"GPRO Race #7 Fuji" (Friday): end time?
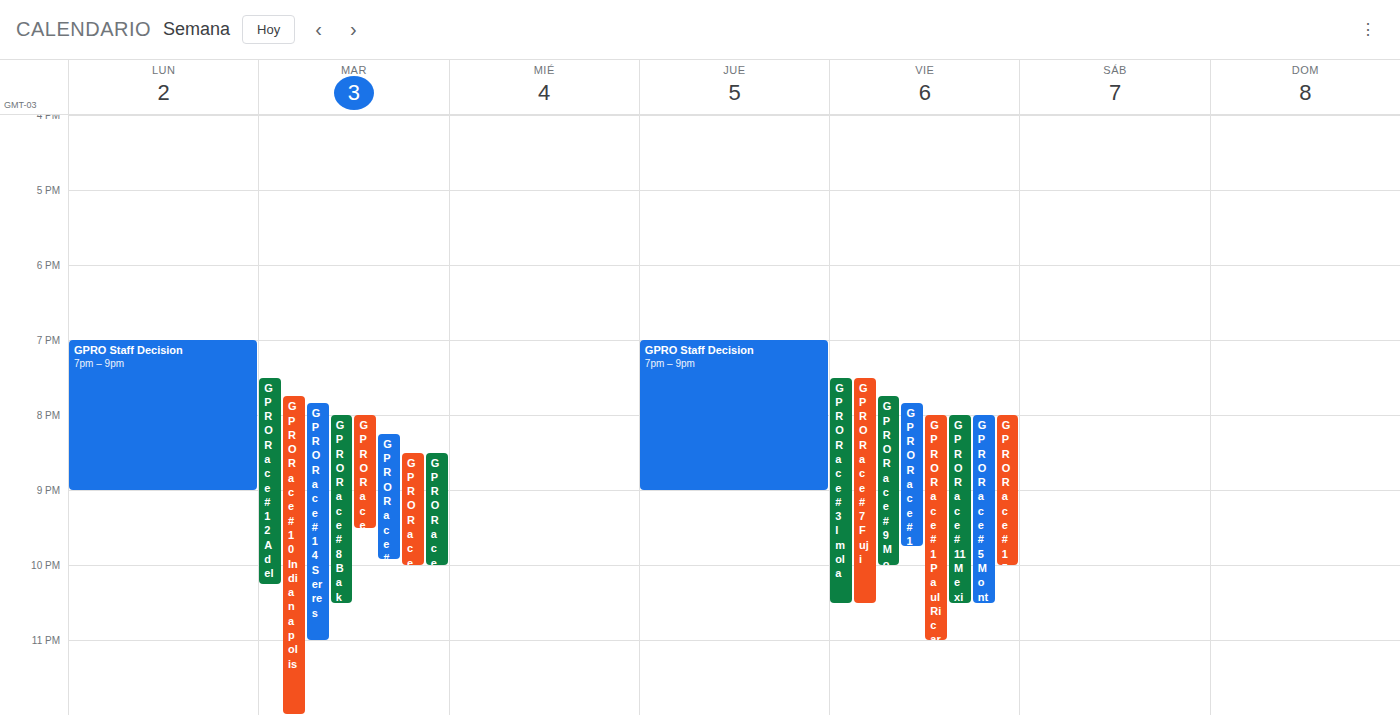
10:30 PM